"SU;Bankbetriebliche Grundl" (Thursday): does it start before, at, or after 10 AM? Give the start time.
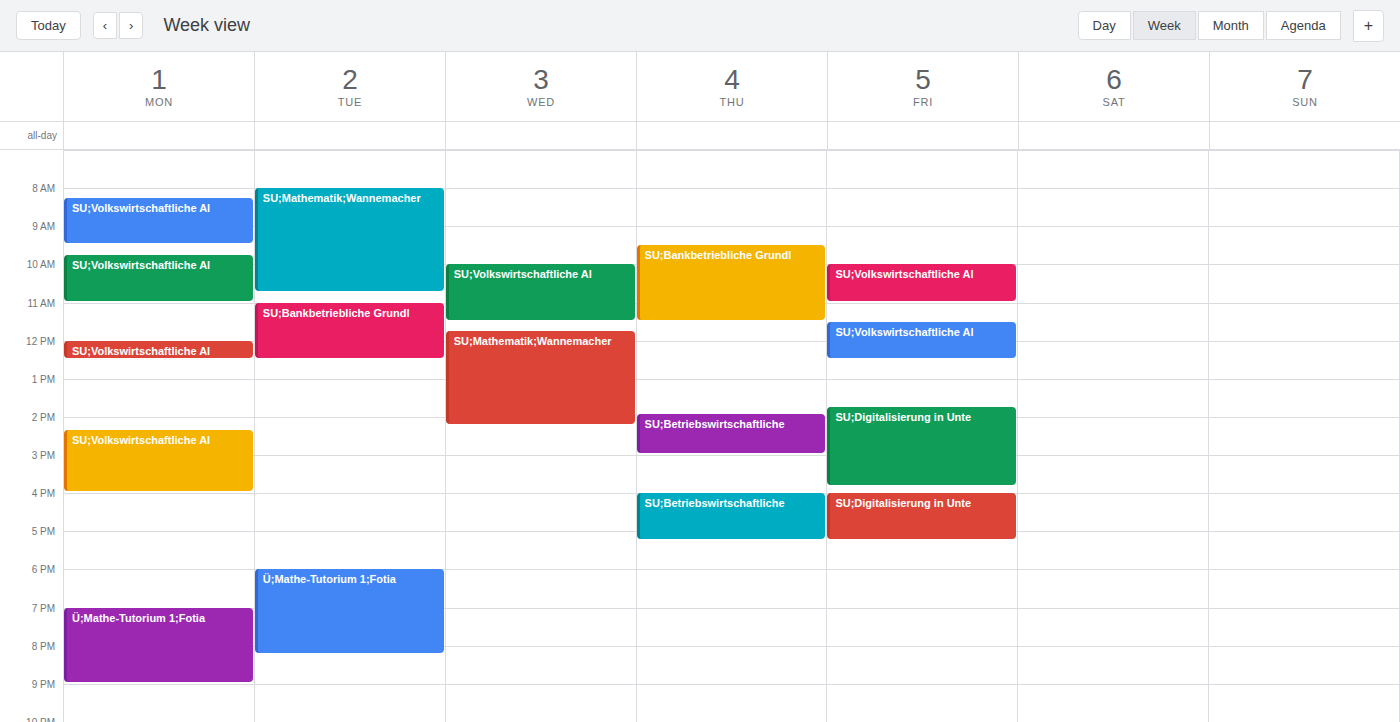
9:30 AM -- before 10 AM, 30 minutes above the 10 AM line.